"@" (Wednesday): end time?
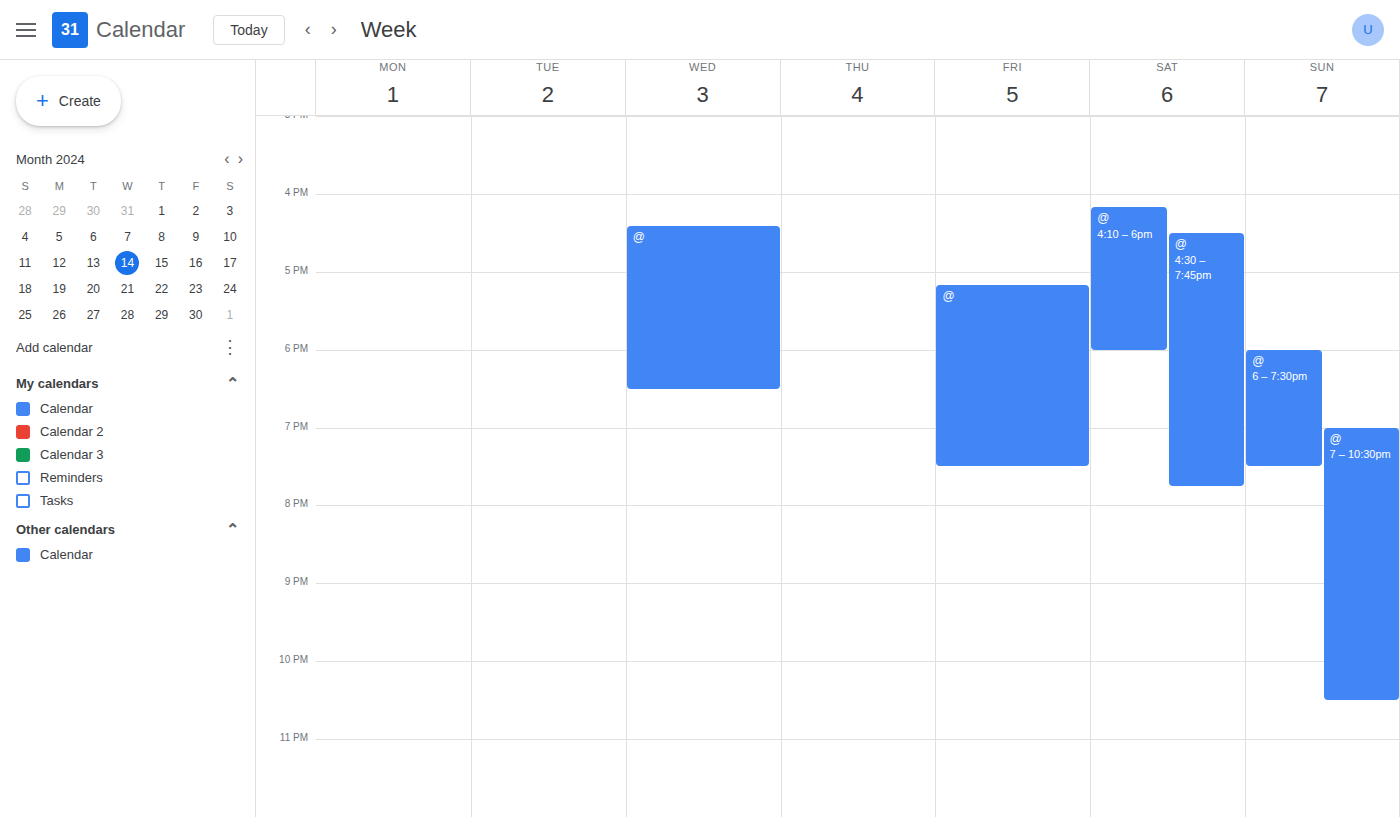
6:30 PM